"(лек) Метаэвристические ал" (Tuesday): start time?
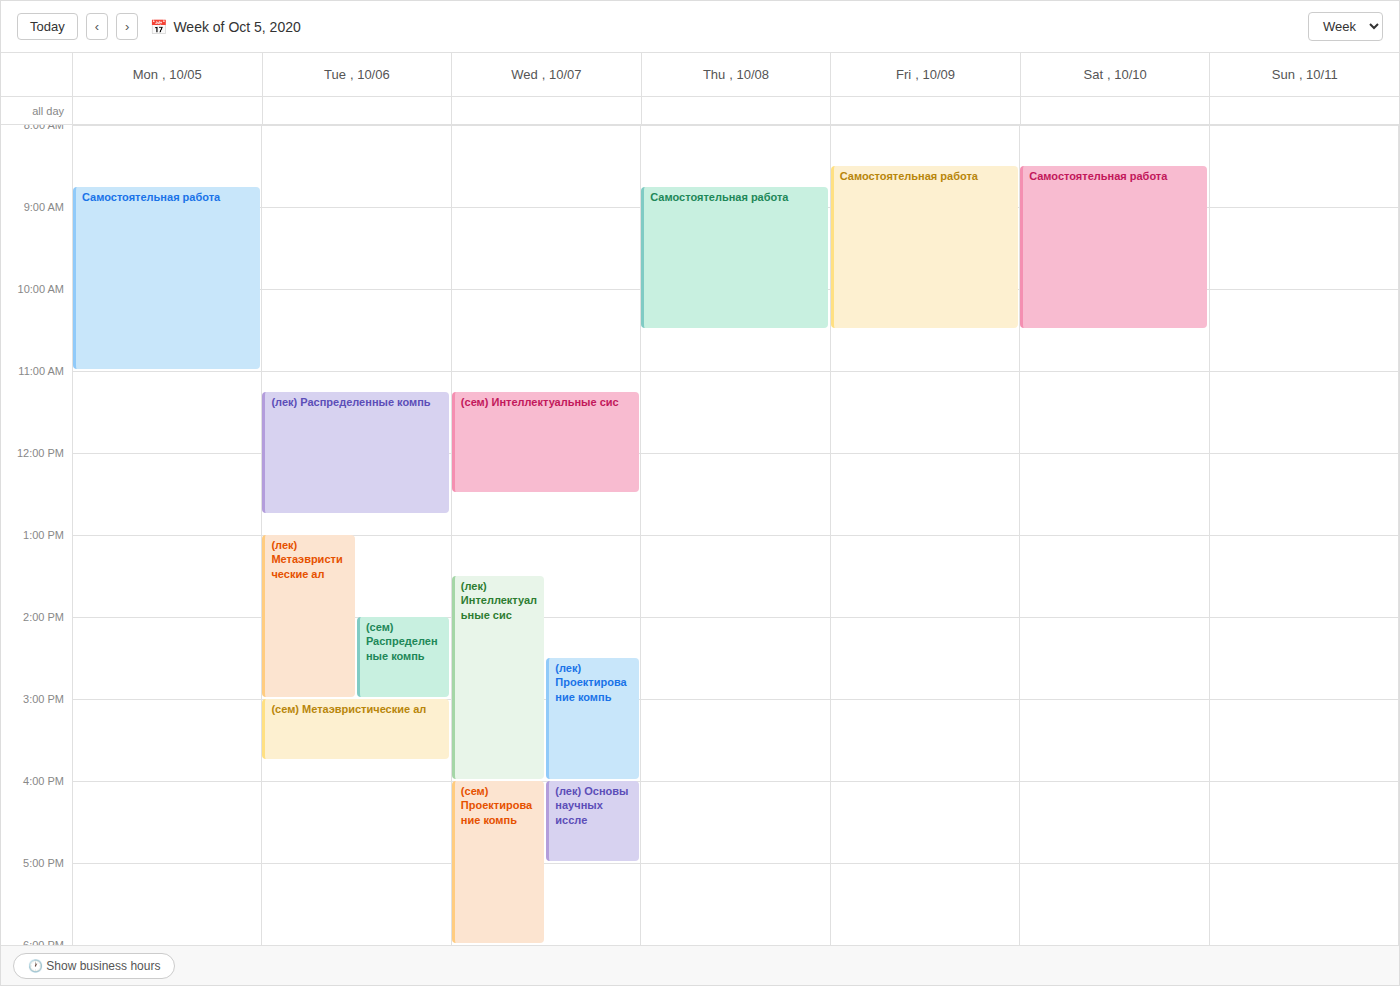
1:00 PM